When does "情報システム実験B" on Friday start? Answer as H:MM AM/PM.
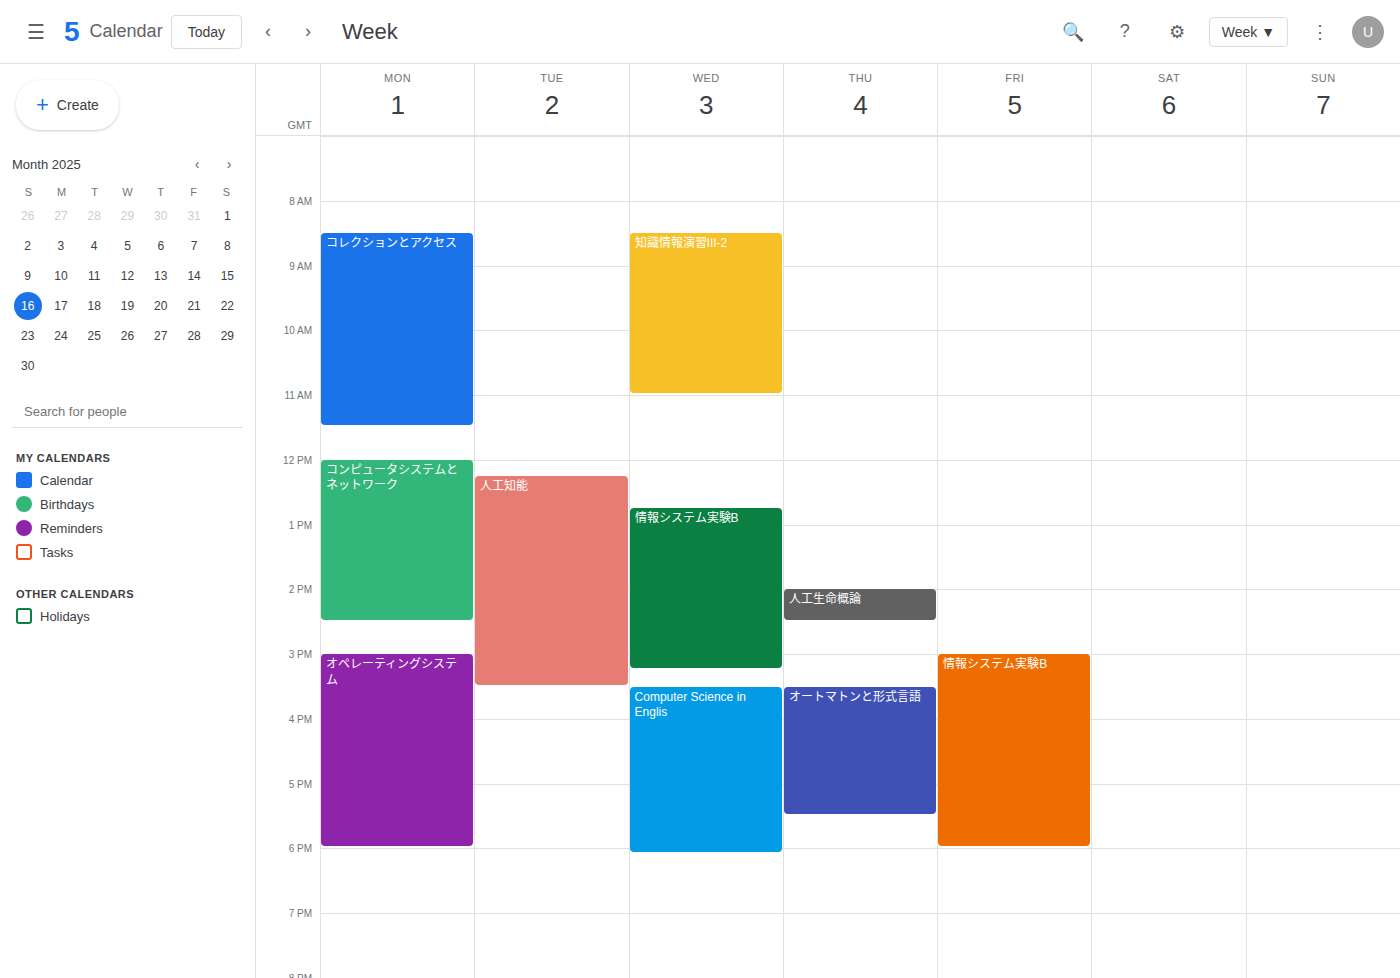
3:00 PM